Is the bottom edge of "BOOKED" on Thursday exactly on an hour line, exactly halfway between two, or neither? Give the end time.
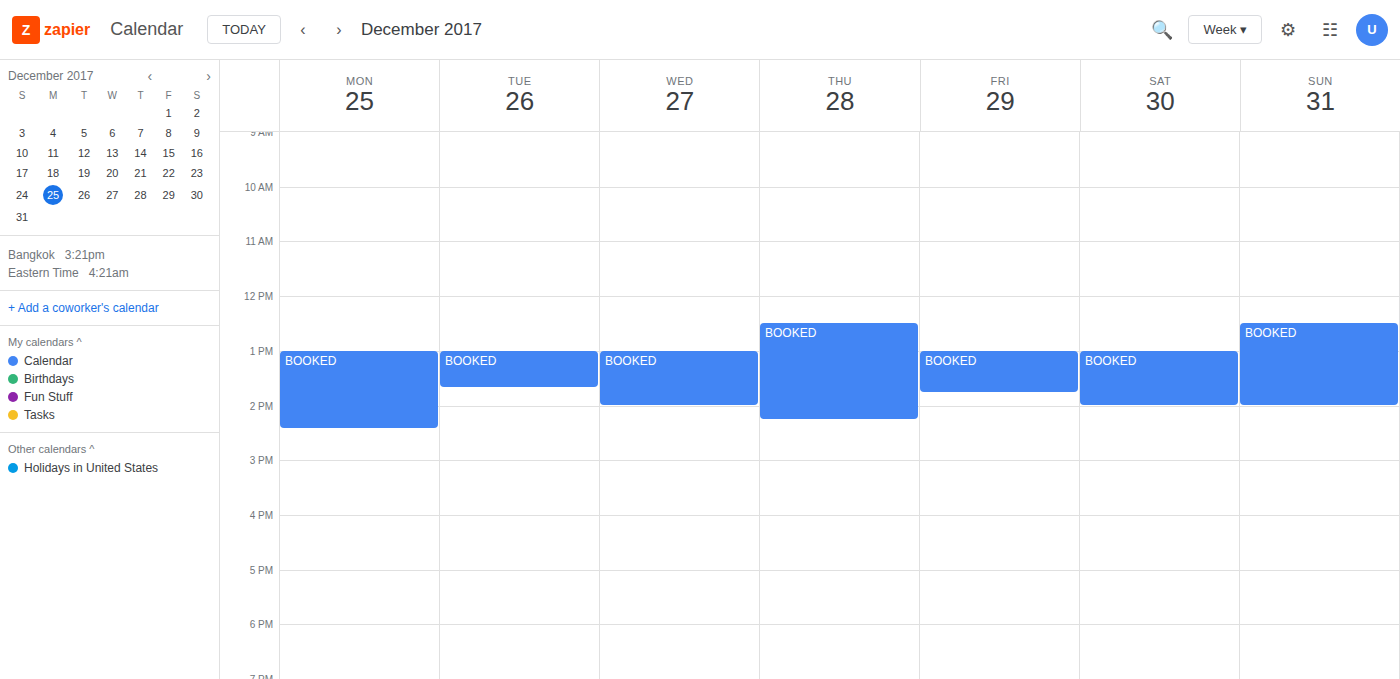
2:15 PM -- neither: a quarter of the way from the 2 PM line to the 3 PM line.